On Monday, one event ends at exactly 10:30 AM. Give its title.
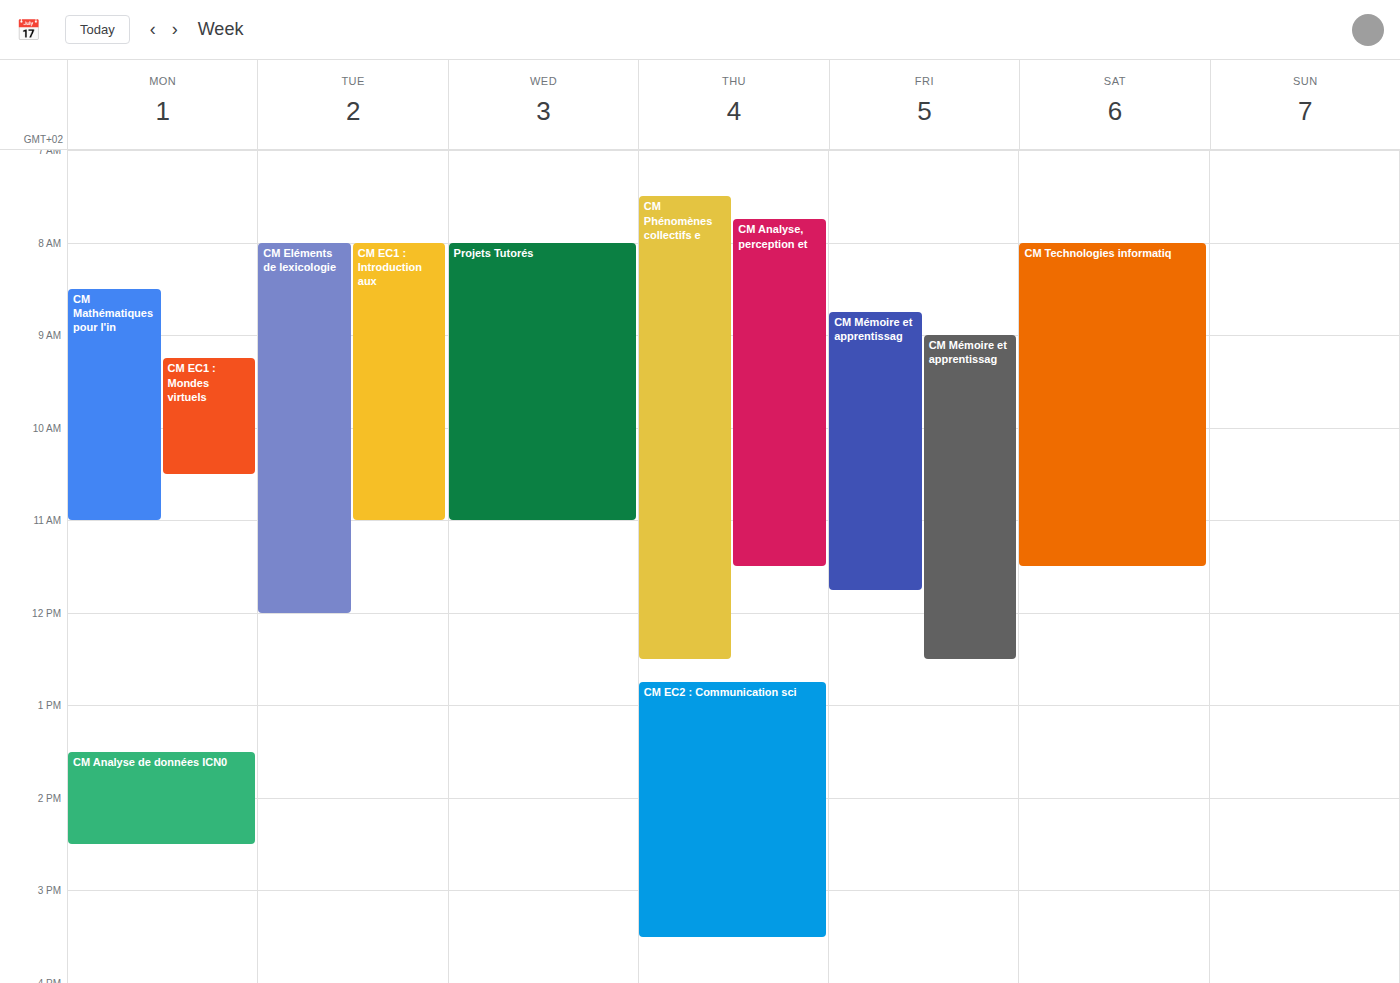
"CM EC1 : Mondes virtuels"